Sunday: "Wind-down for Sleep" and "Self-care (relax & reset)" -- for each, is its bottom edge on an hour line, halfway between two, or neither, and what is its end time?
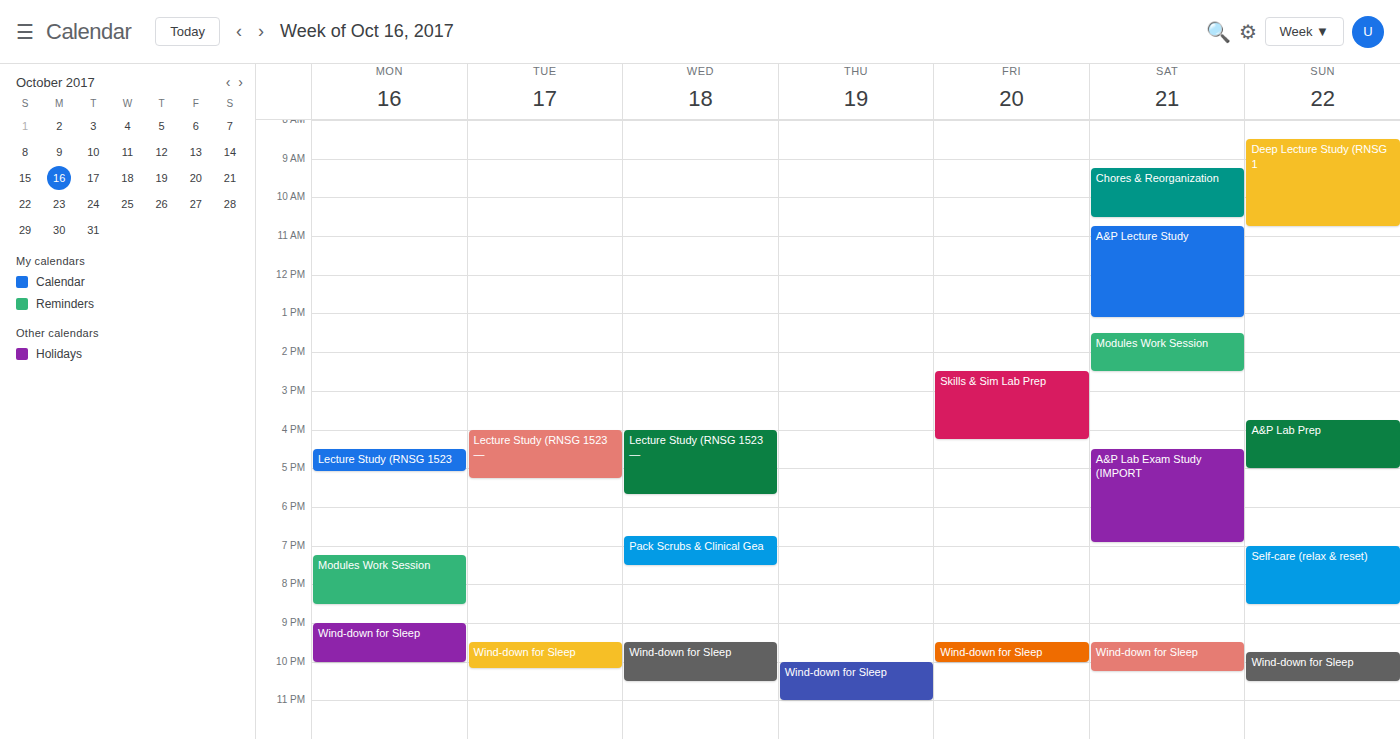
"Wind-down for Sleep": 10:30 PM, halfway between the 10 PM and 11 PM lines. "Self-care (relax & reset)": 8:30 PM, halfway between the 8 PM and 9 PM lines.